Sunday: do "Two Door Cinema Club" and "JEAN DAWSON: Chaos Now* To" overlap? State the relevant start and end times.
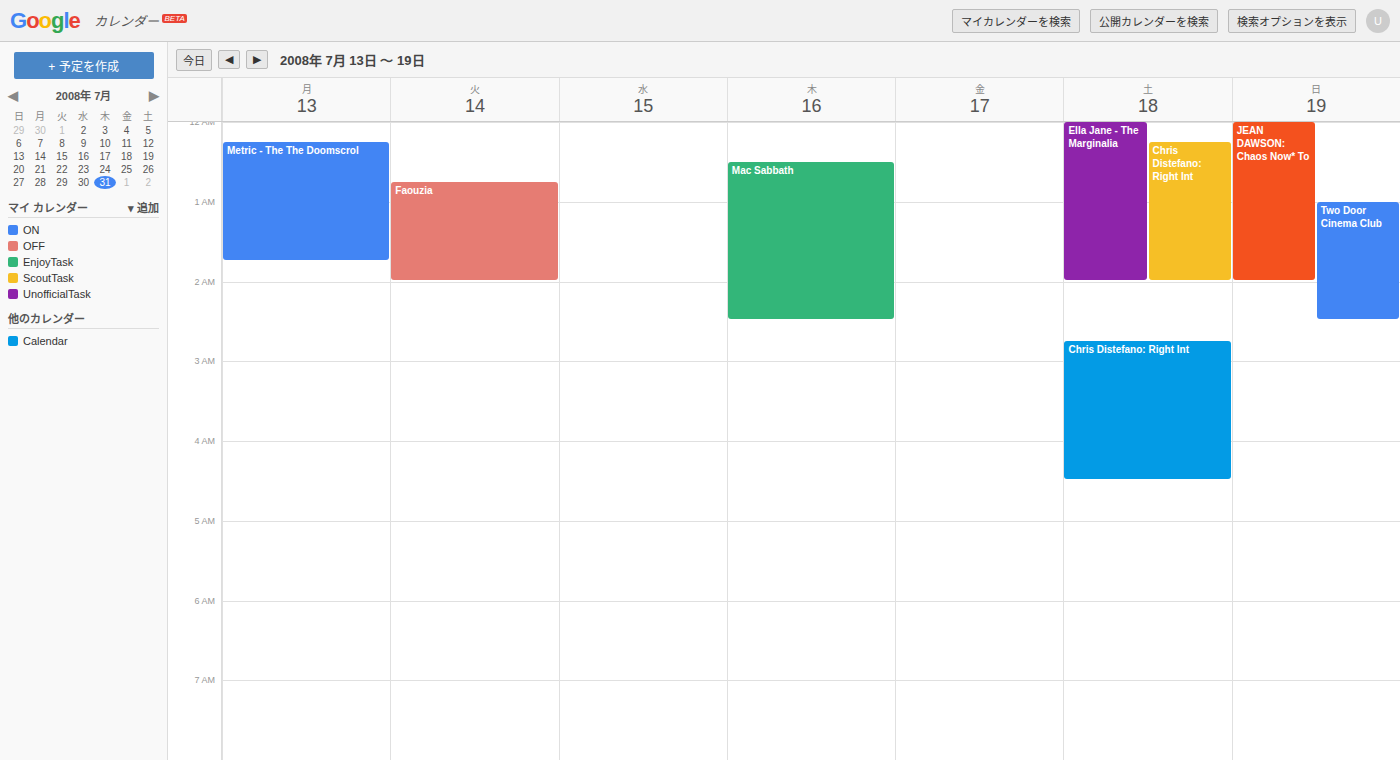
"Two Door Cinema Club" starts at 1:00 AM, before "JEAN DAWSON: Chaos Now* To" ends at 2:00 AM -- they overlap.